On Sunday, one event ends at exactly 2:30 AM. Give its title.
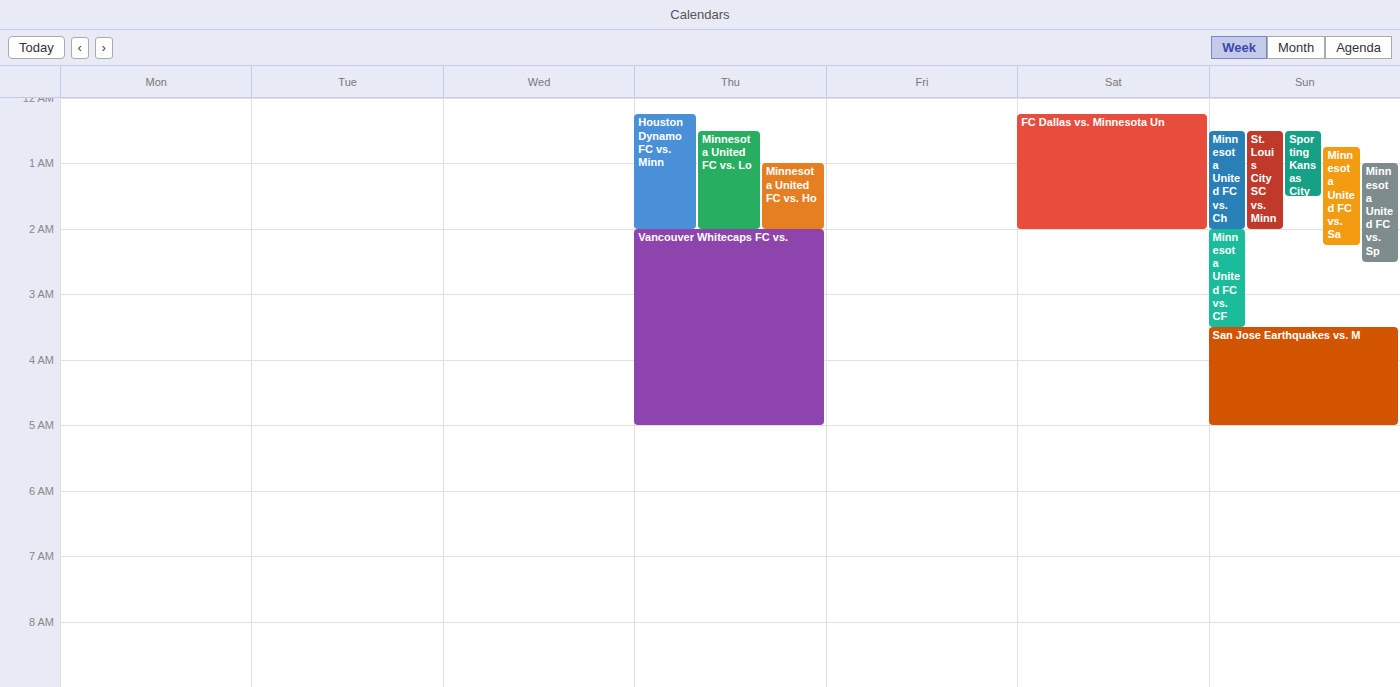
"Minnesota United FC vs. Sp"